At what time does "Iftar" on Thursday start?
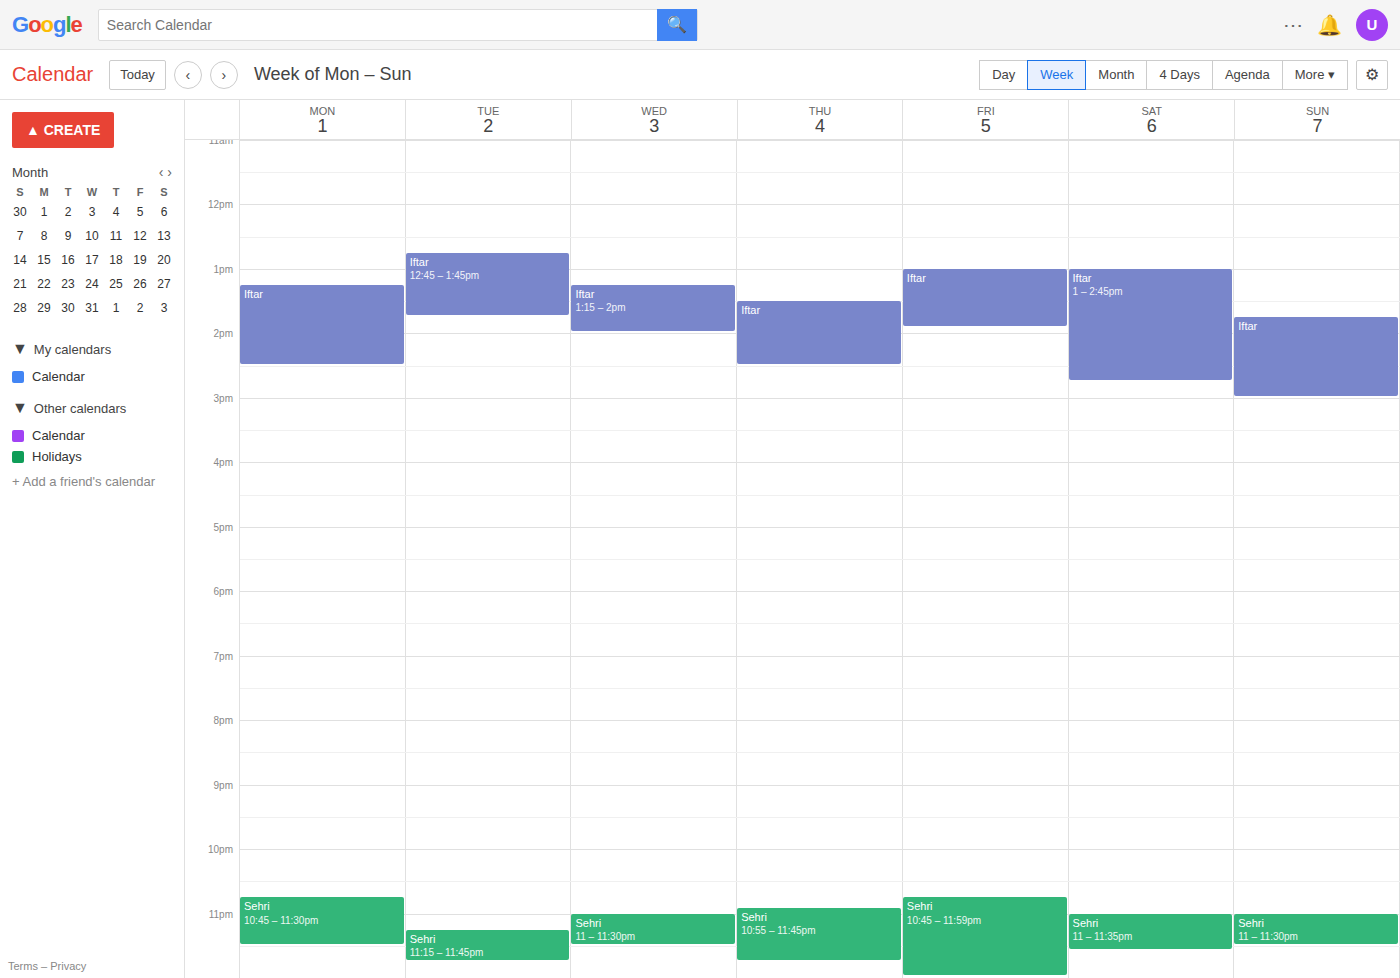
13:30